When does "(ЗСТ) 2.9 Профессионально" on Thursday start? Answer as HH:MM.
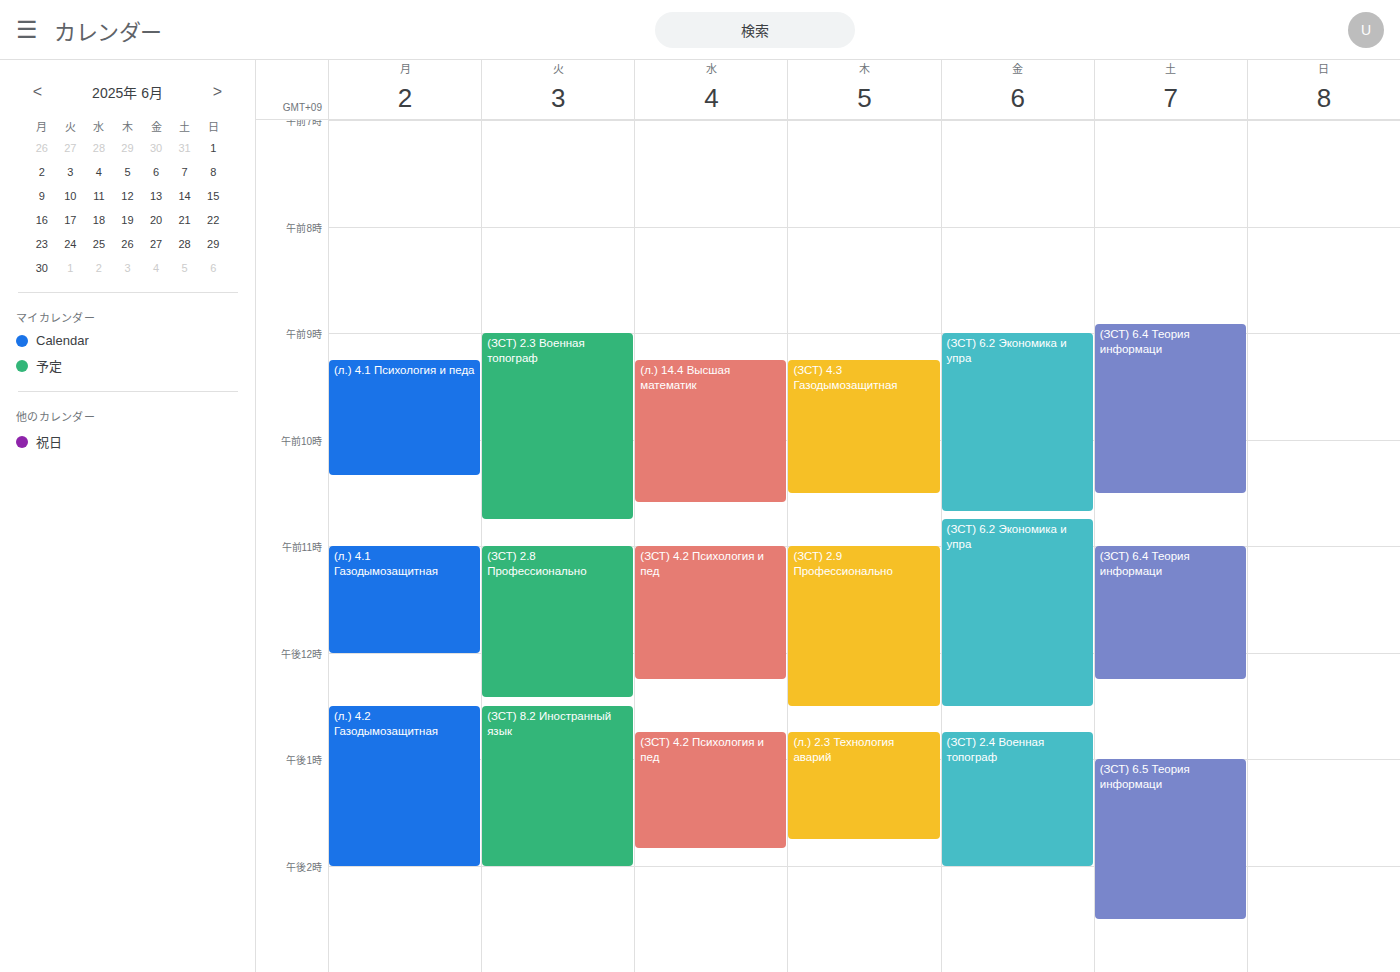
11:00